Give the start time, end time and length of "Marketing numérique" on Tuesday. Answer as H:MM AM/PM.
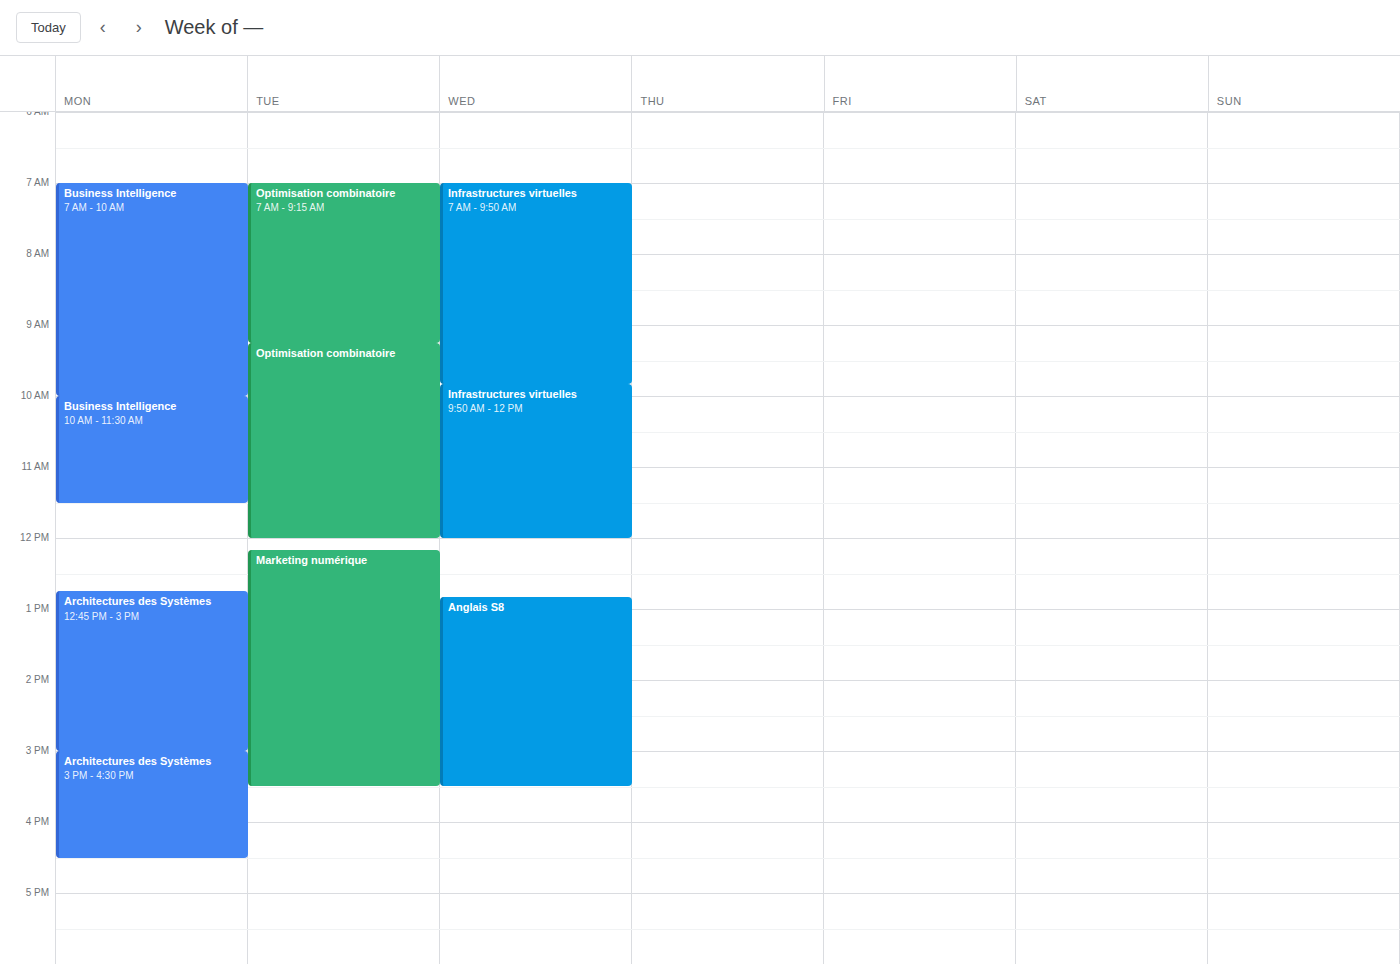
12:10 PM to 3:30 PM, 3 hours 20 minutes